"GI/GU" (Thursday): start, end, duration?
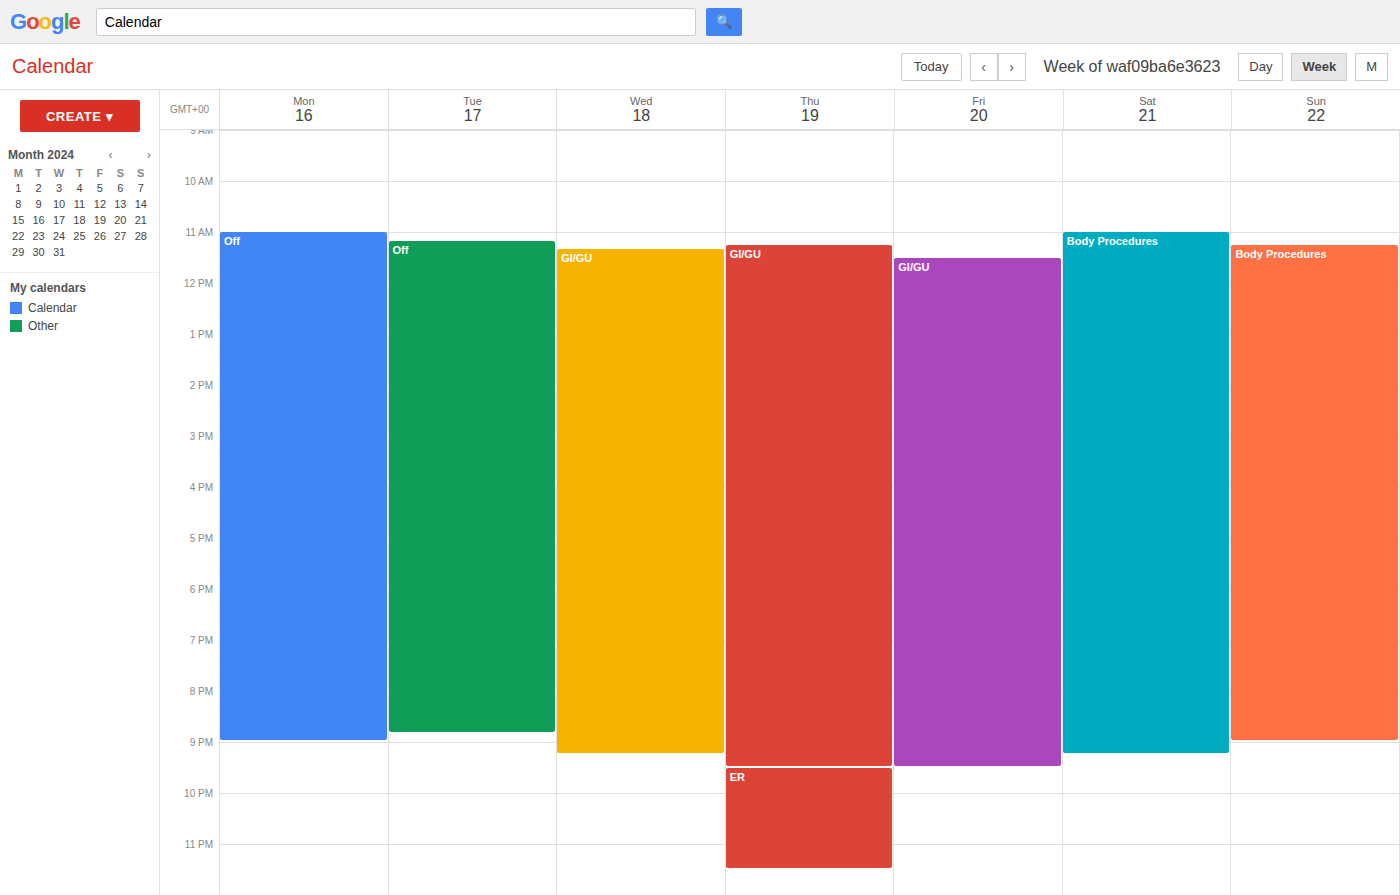
11:15 AM to 9:30 PM, 10 hours 15 minutes